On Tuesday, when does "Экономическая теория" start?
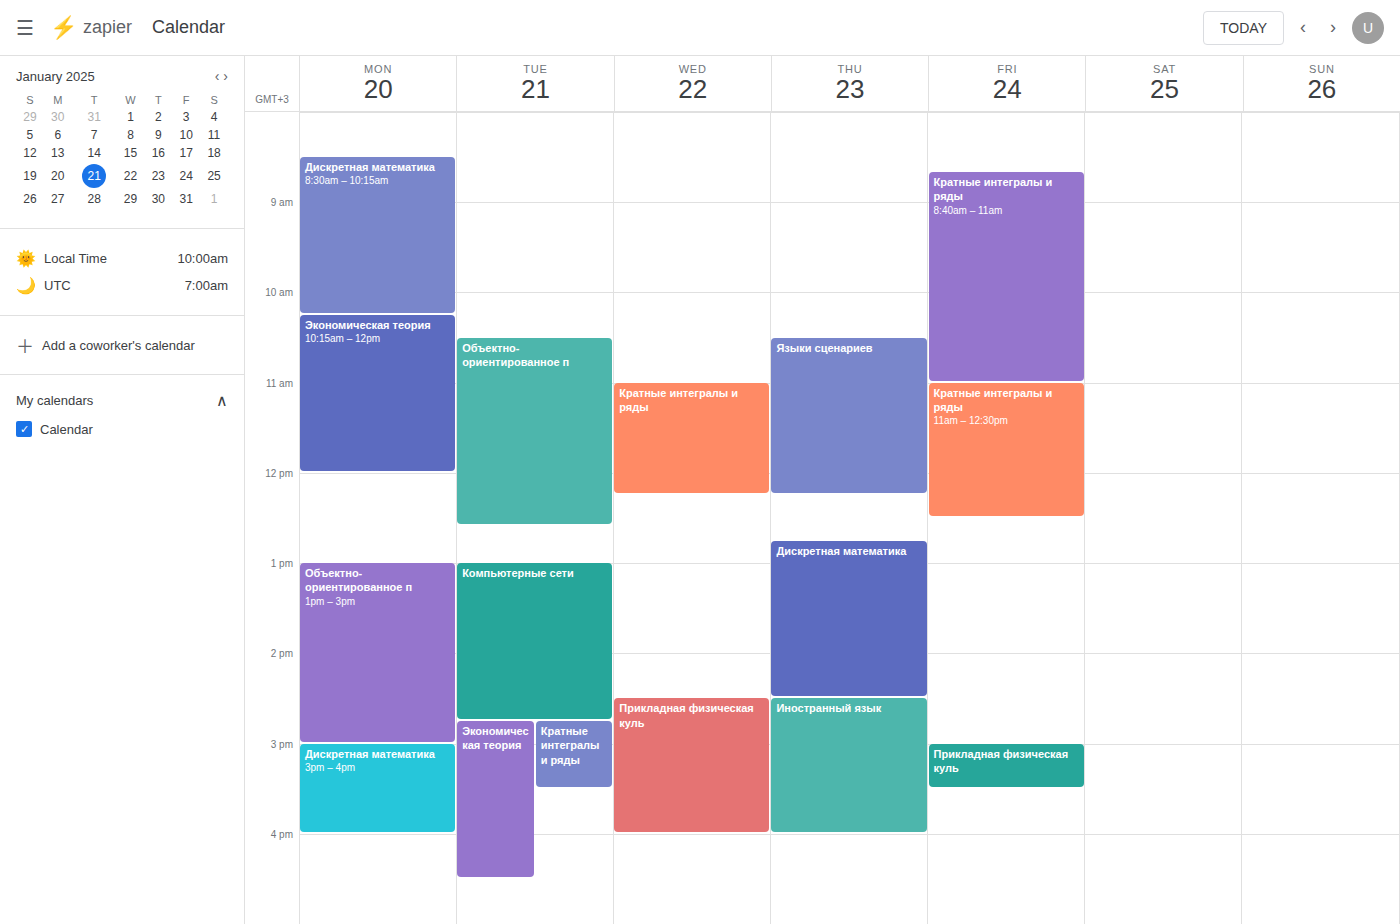
2:45 PM